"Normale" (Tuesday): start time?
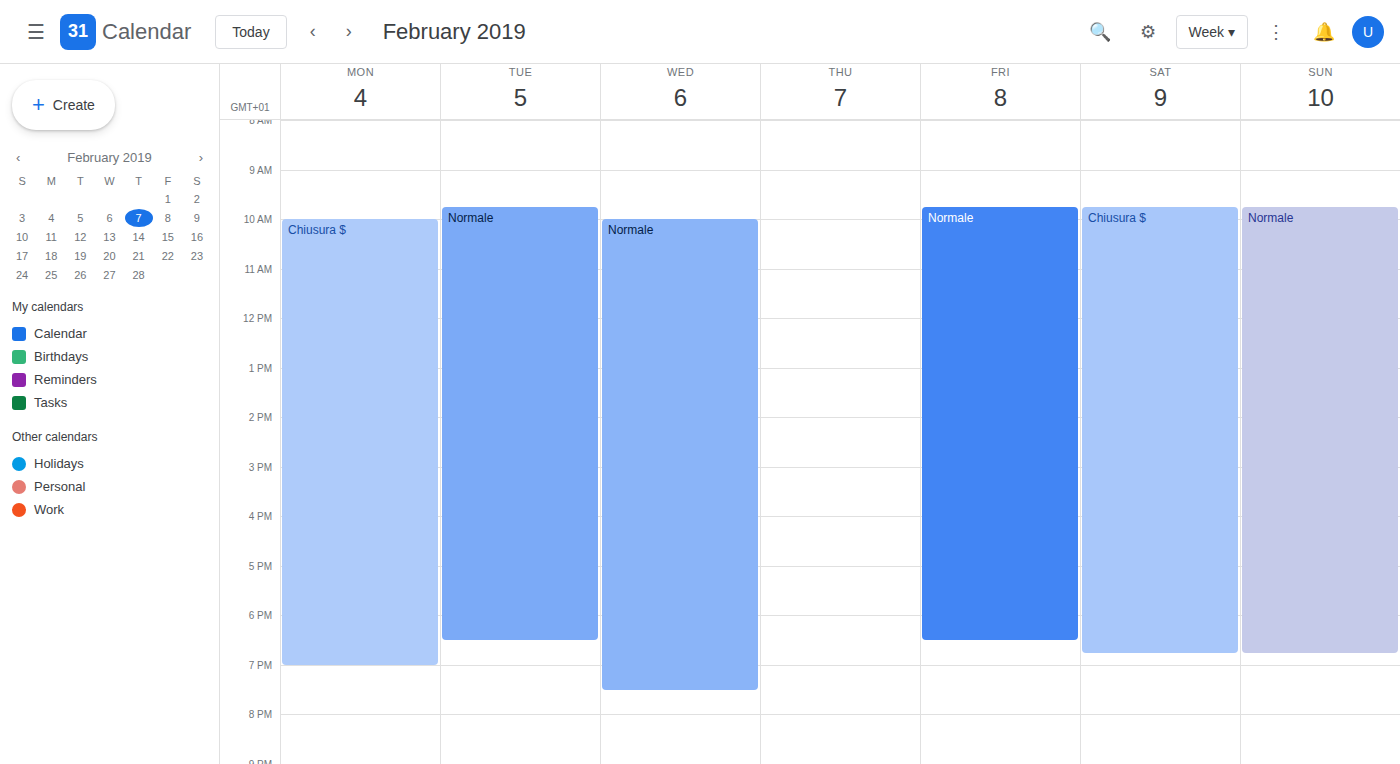
9:45 AM